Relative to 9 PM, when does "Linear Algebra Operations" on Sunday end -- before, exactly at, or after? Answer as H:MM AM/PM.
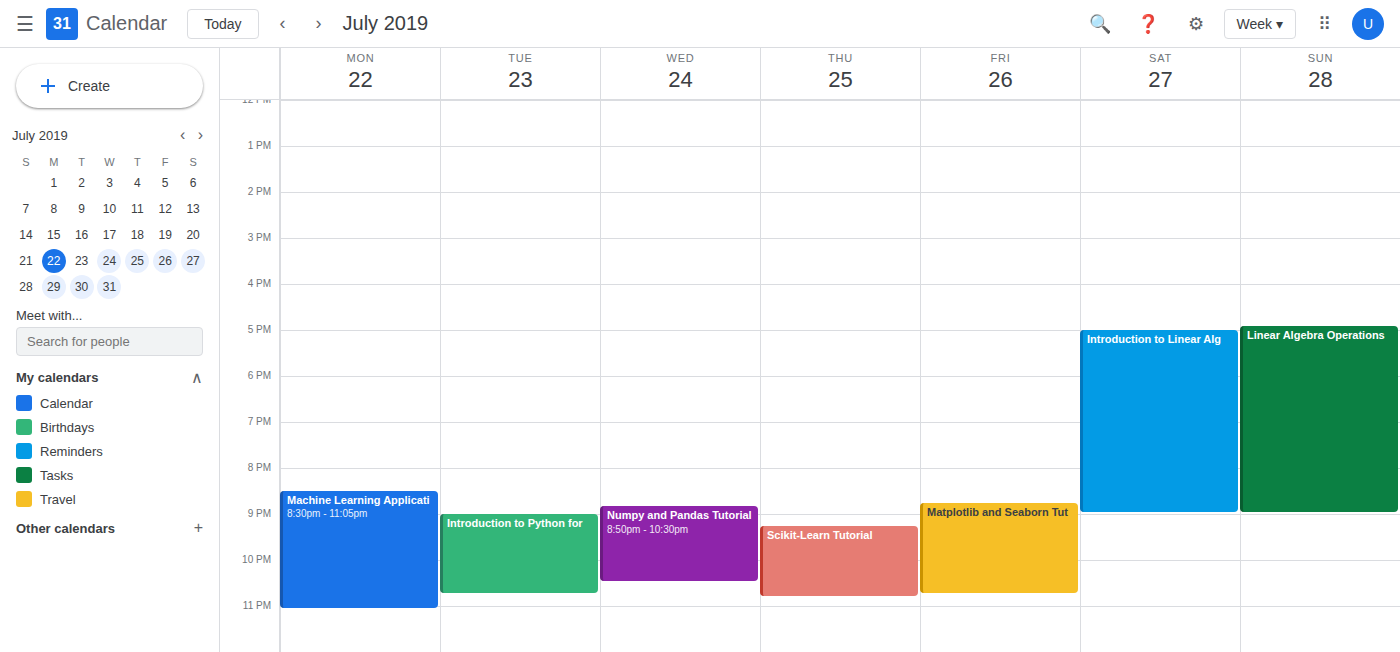
9:00 PM -- exactly at 9 PM, on the 9 PM line.